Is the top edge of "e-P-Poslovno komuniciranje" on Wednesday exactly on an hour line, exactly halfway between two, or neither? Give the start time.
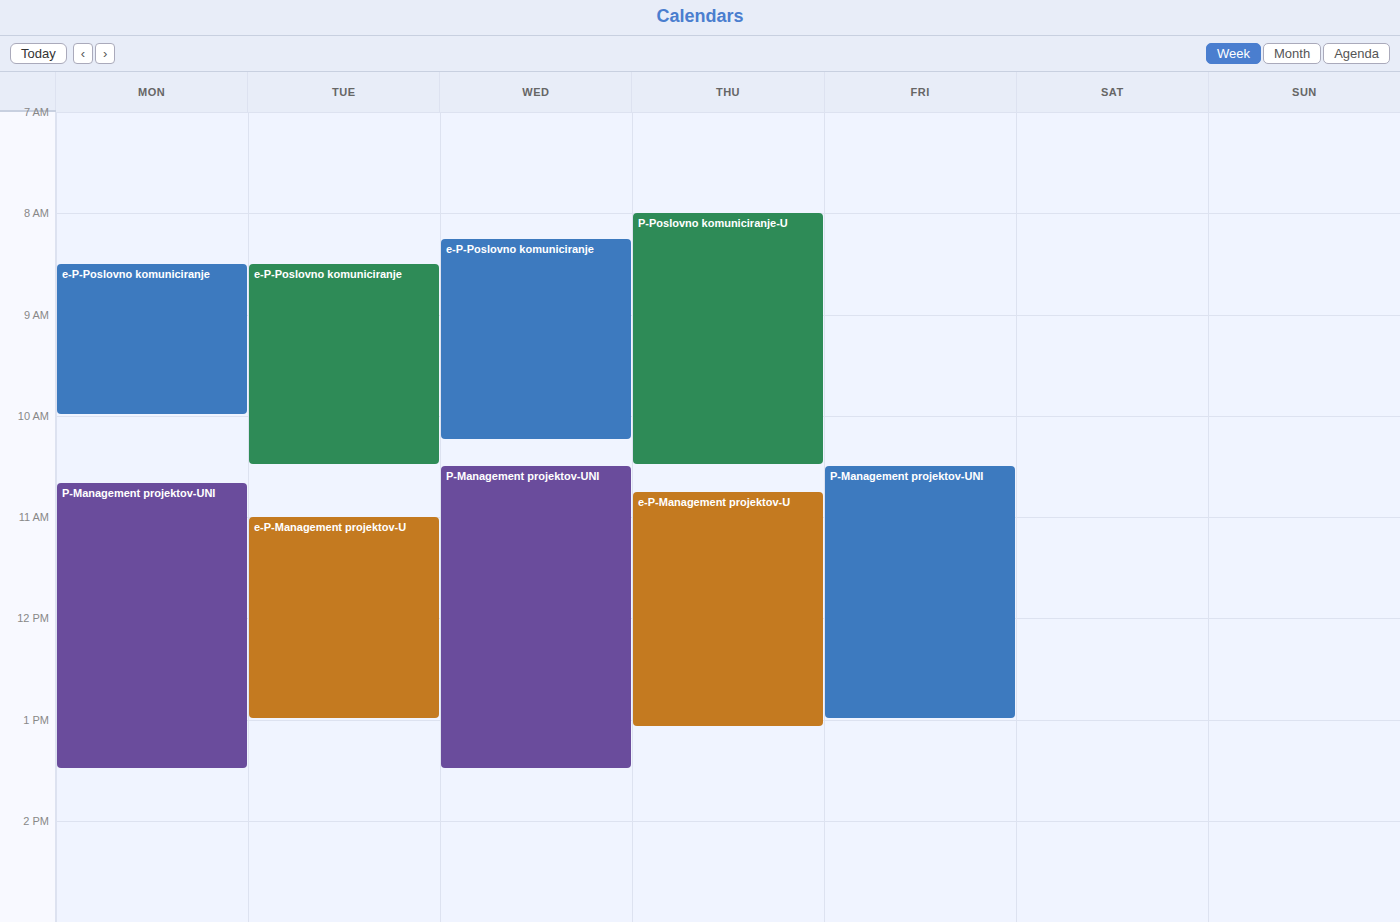
8:15 AM -- neither: a quarter of the way from the 8 AM line to the 9 AM line.